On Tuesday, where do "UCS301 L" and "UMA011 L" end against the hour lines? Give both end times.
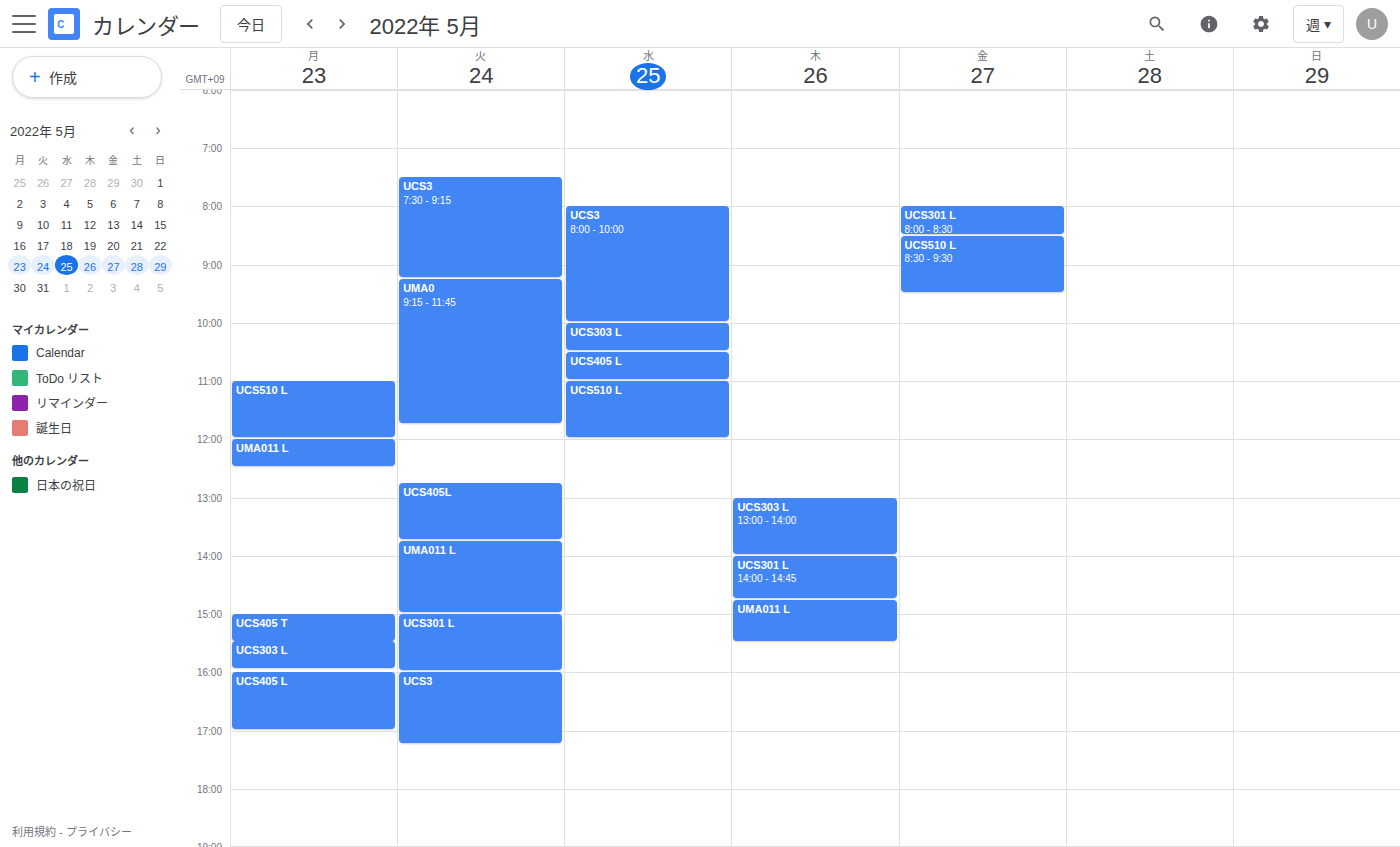
"UCS301 L": 4:00 PM, exactly on the 4 PM line. "UMA011 L": 3:00 PM, exactly on the 3 PM line.